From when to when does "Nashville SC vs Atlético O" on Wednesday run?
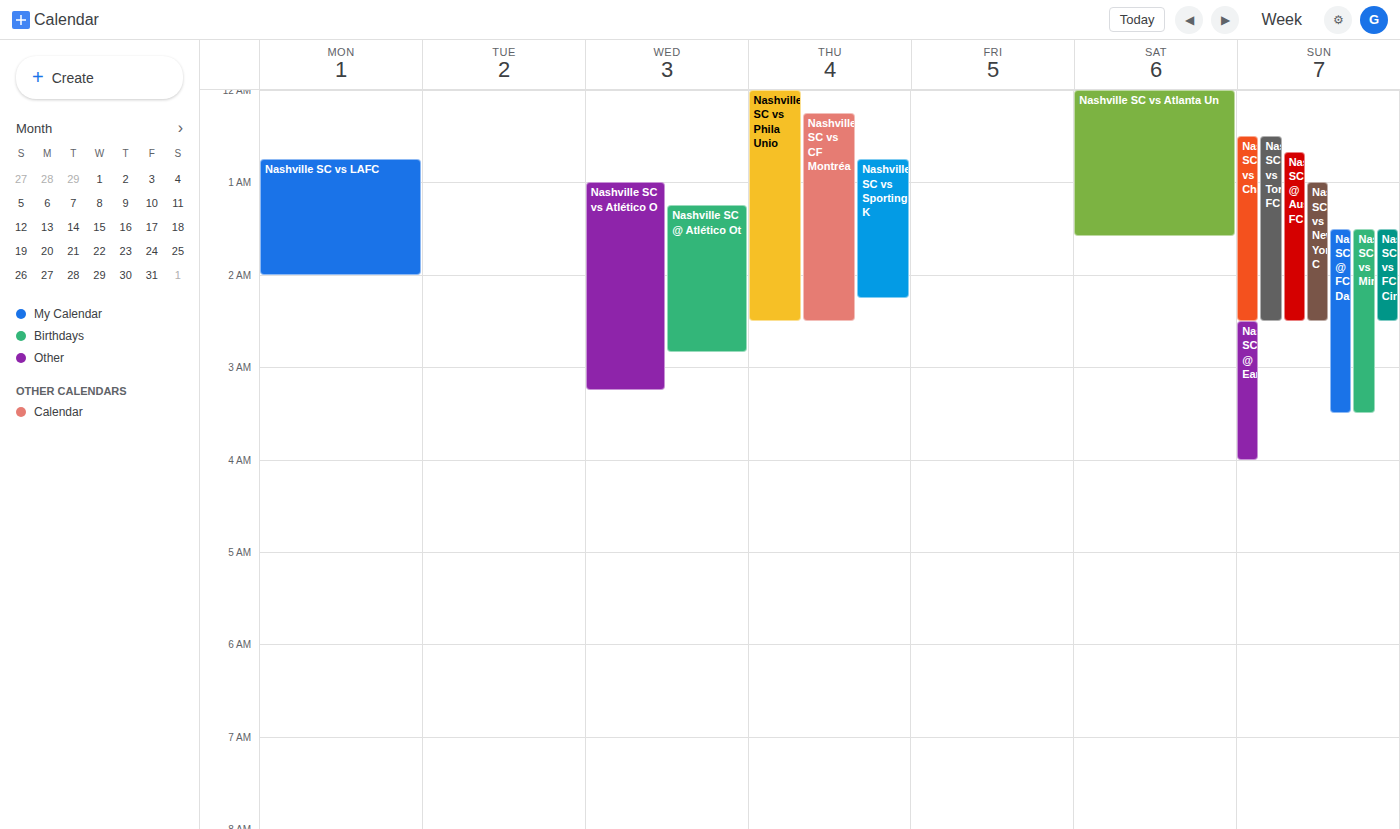
1:00 AM to 3:15 AM